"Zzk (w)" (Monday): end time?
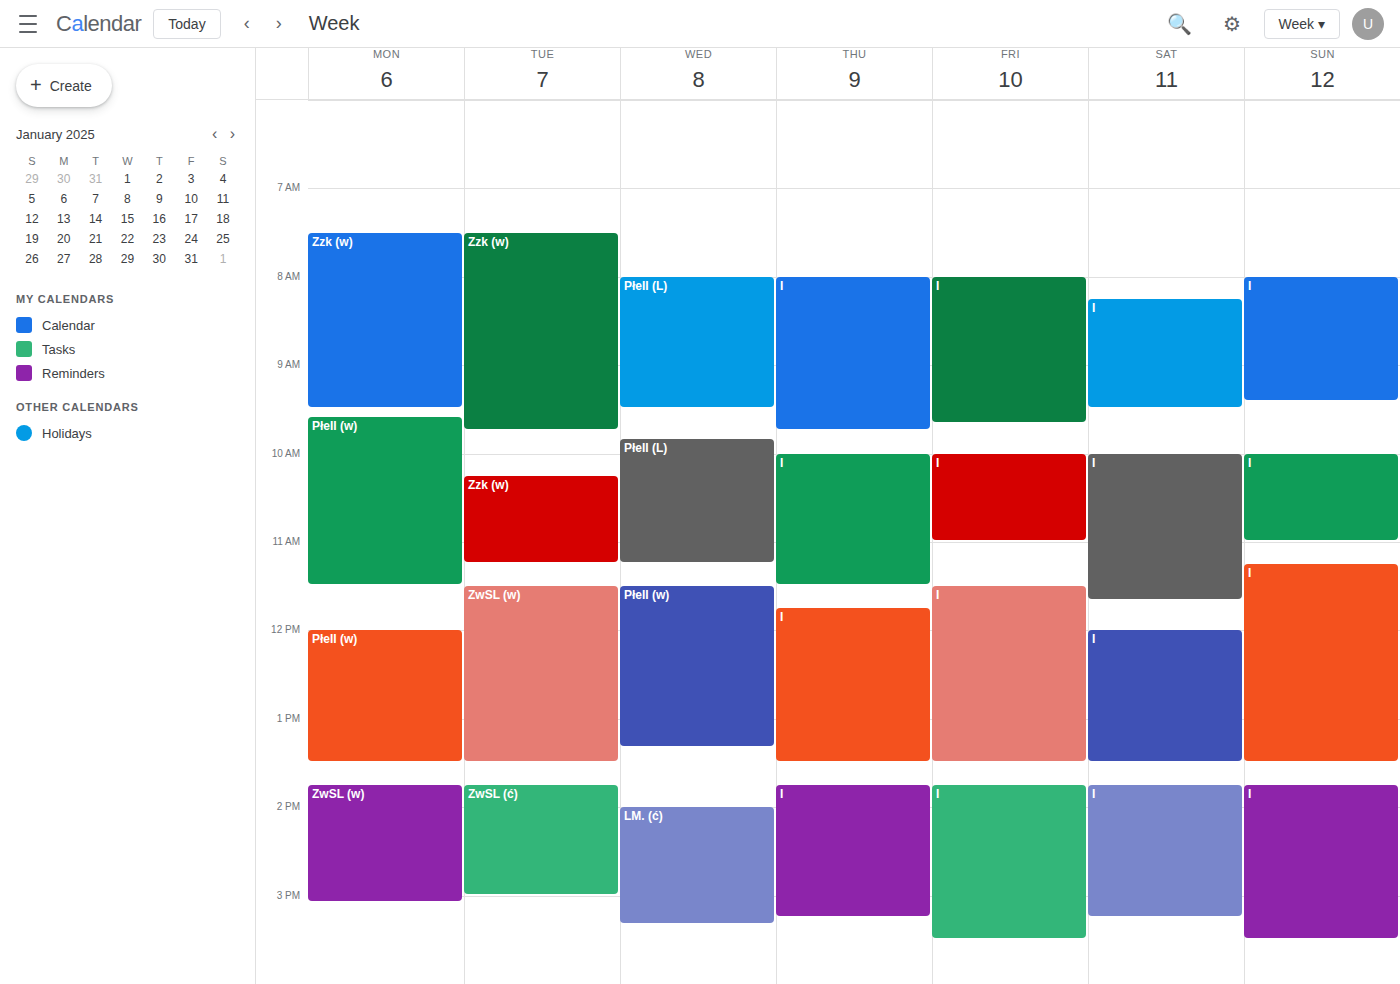
9:30 AM